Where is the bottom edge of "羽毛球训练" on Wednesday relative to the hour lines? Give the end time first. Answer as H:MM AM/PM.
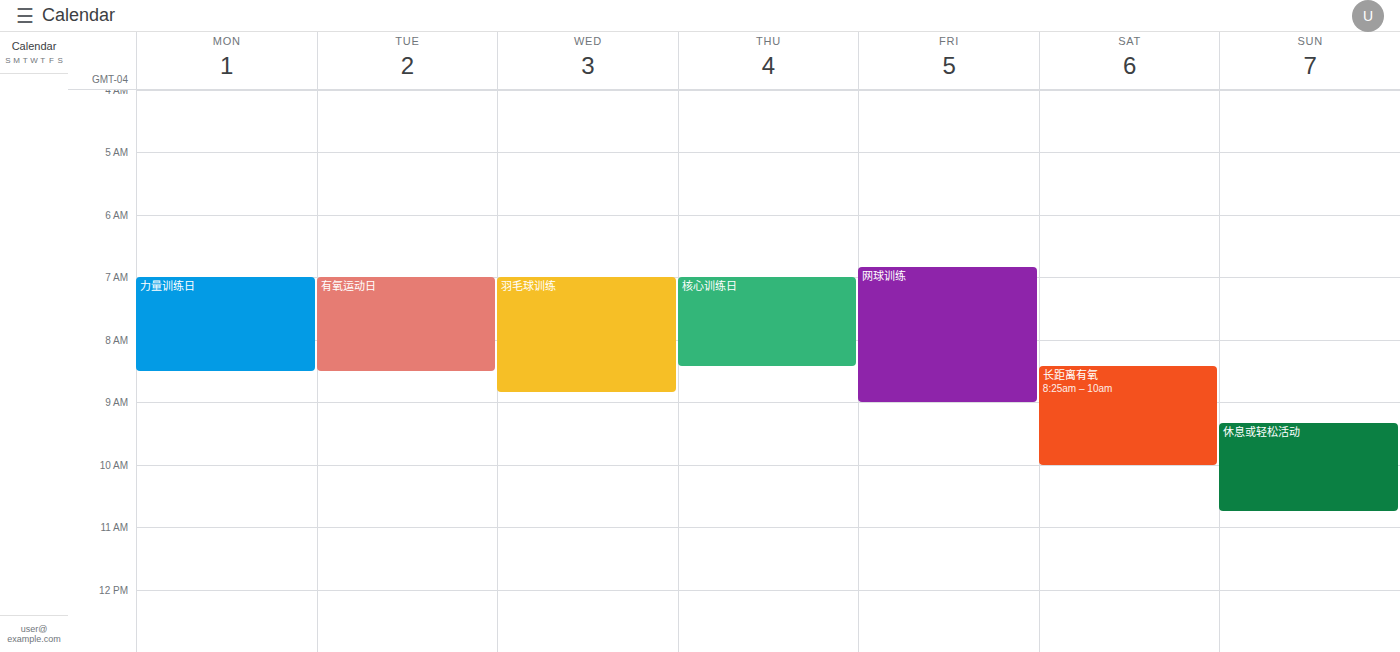
8:50 AM -- neither: 50 minutes below the 8 AM line and 10 minutes above the 9 AM line.